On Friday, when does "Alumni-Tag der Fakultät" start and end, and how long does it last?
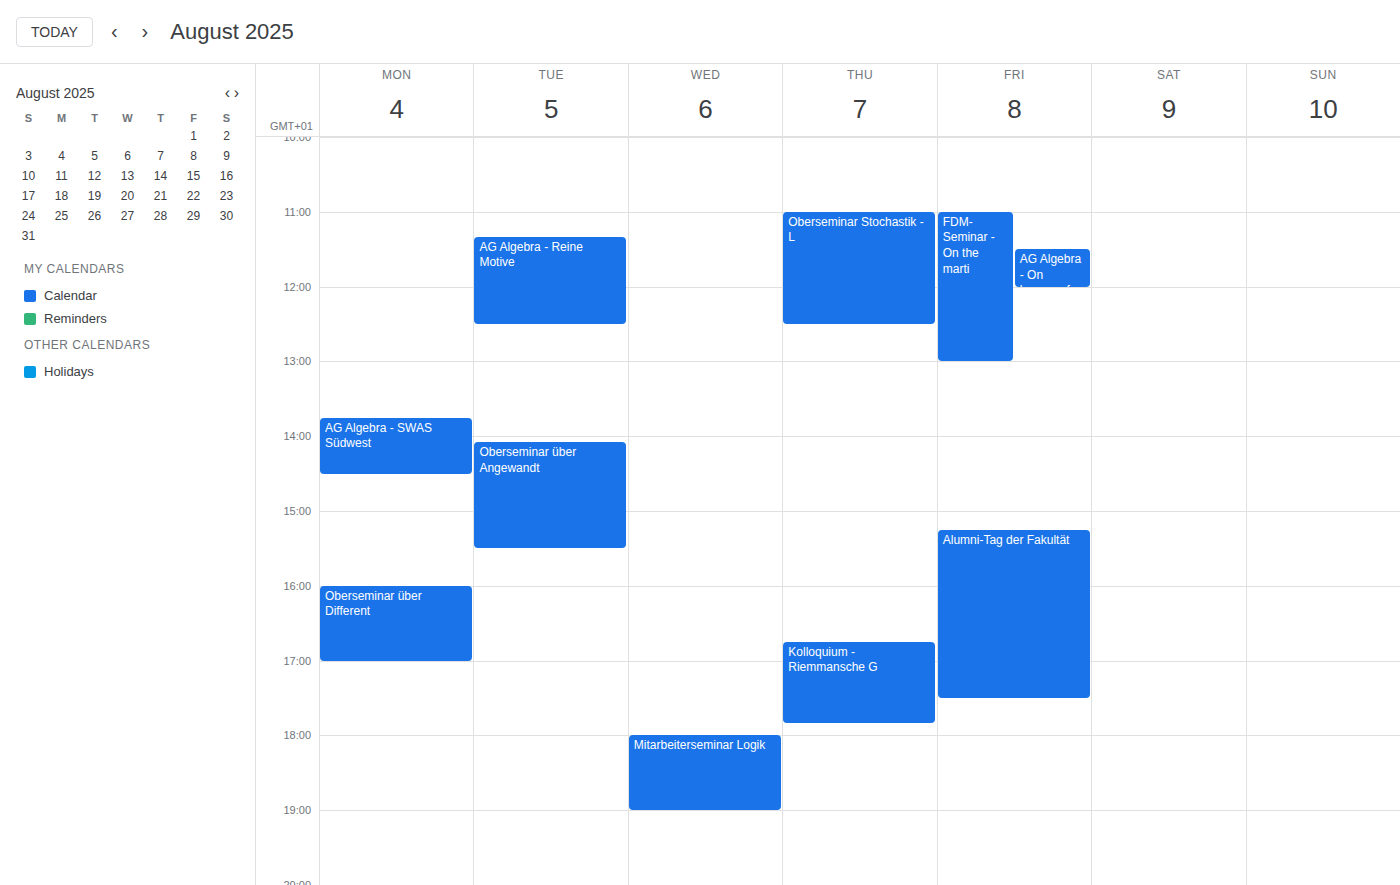
15:15 to 17:30, 2 hours 15 minutes